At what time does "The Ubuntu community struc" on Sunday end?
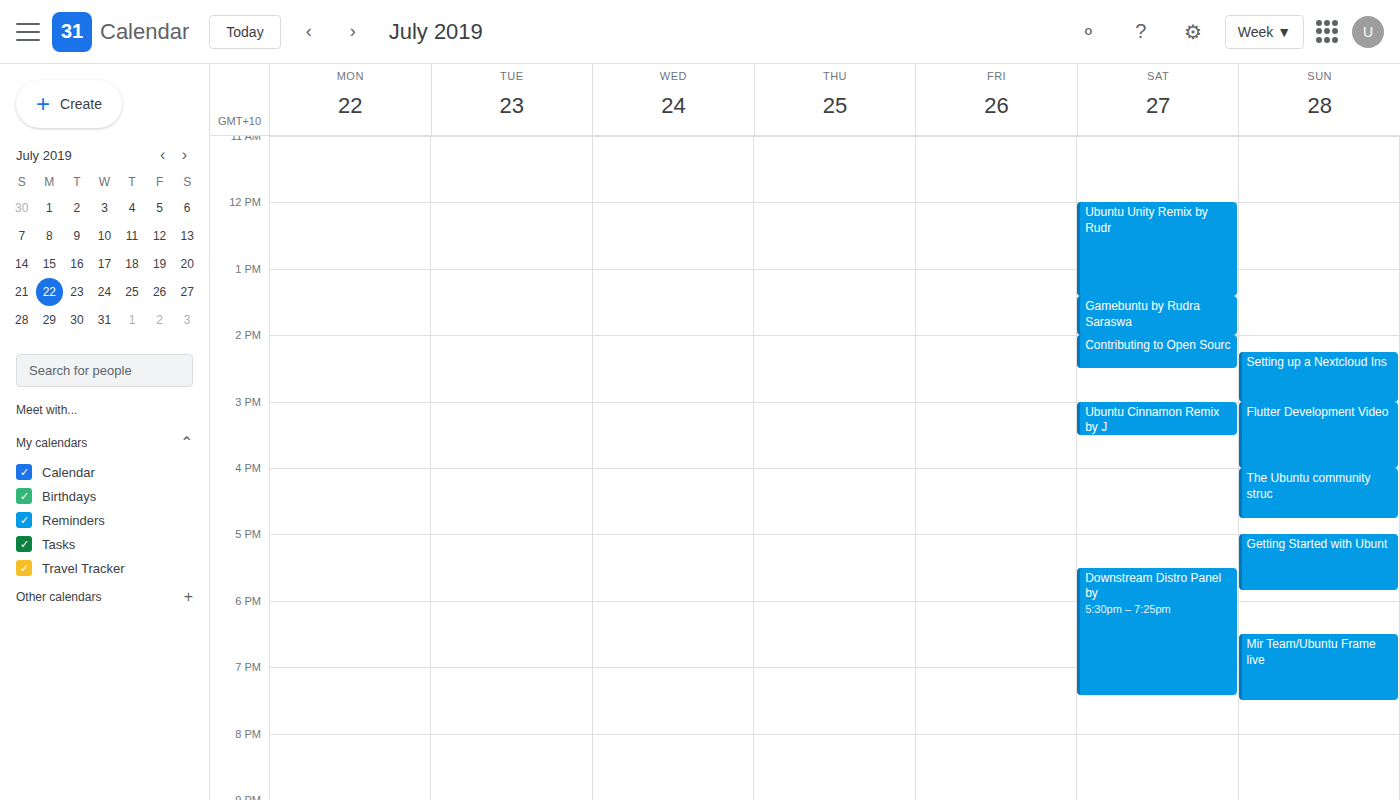
4:45 PM